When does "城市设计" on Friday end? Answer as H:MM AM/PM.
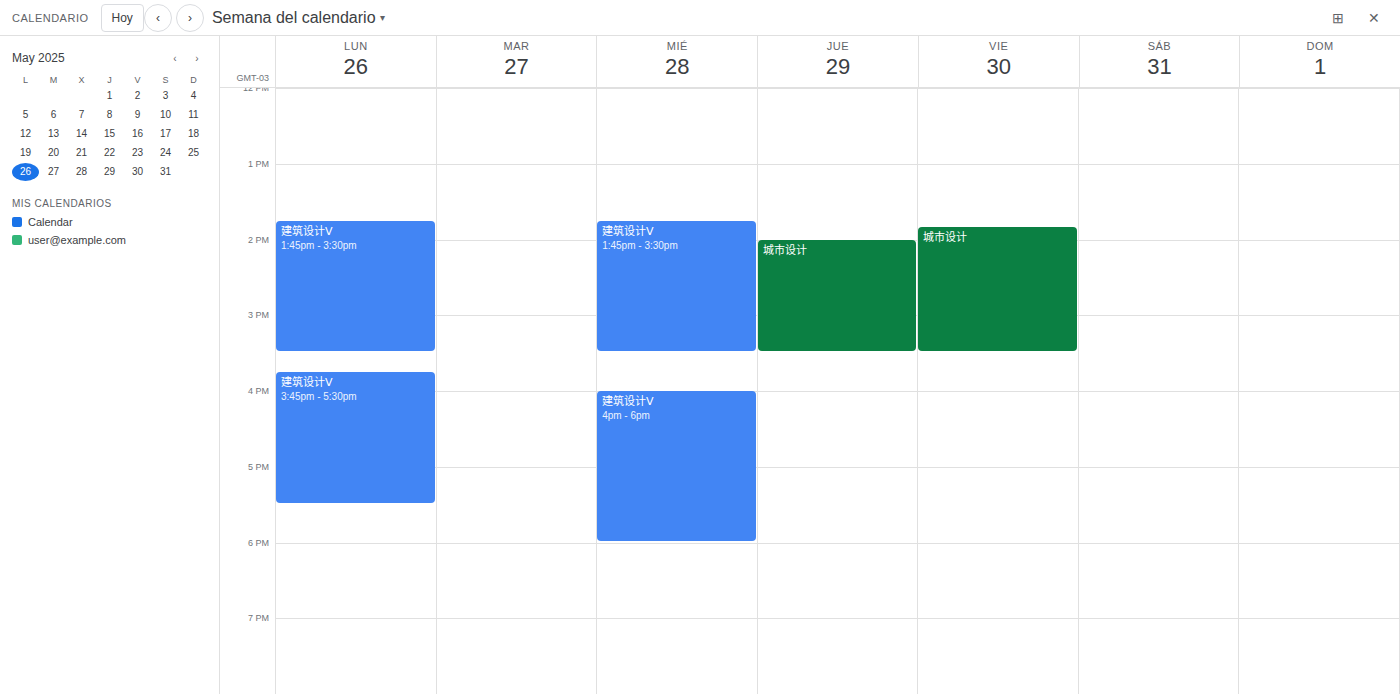
3:30 PM